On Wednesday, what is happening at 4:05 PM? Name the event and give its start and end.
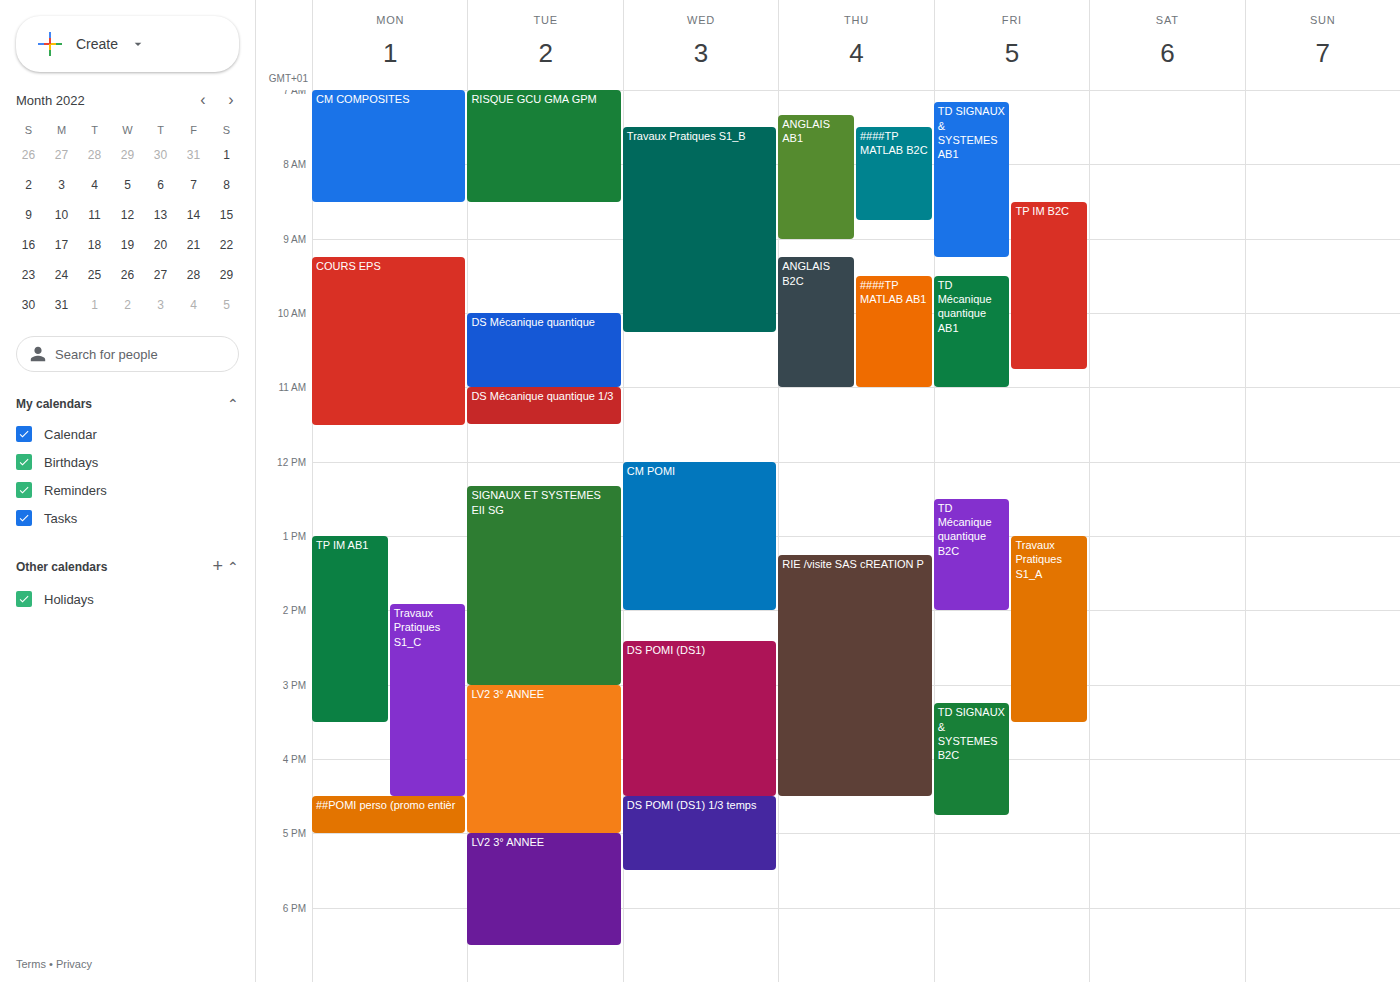
"DS POMI (DS1)", 2:25 PM to 4:30 PM